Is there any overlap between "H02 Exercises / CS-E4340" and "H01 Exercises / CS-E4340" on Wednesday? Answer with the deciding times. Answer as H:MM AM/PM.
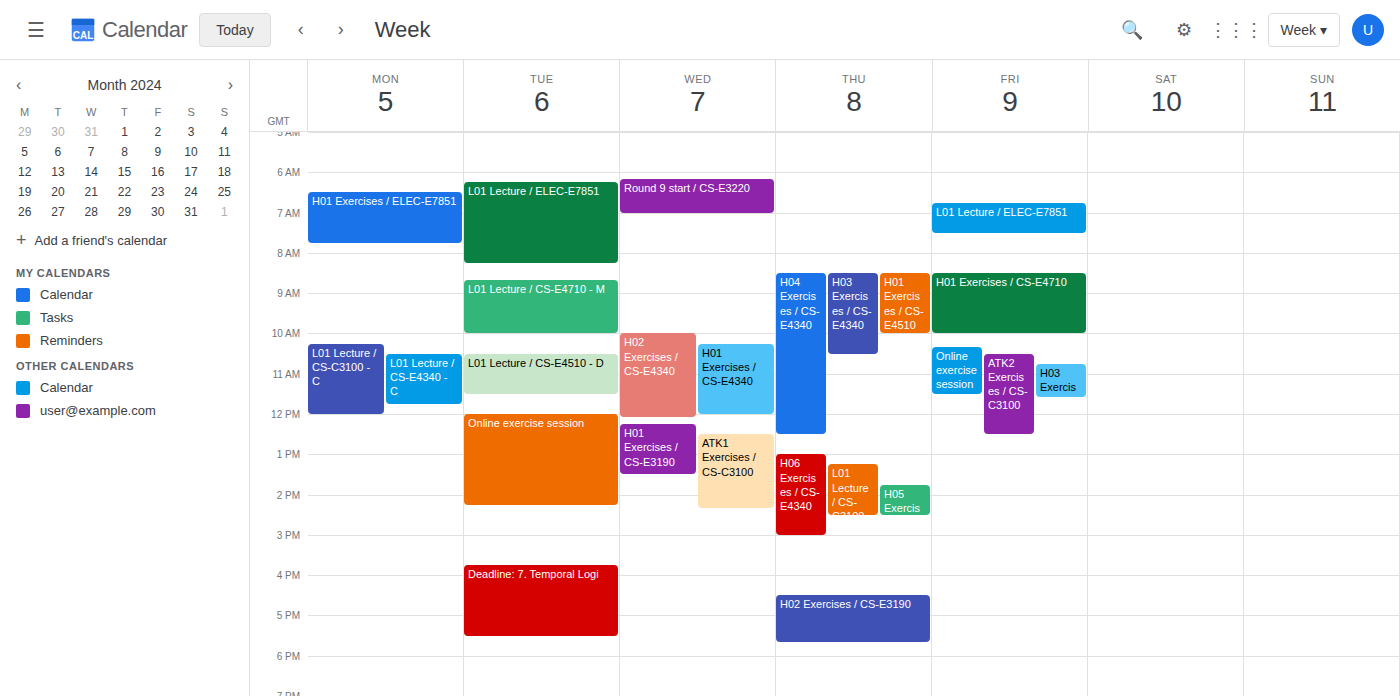
"H01 Exercises / CS-E4340" runs 10:15 AM to 12:00 PM, inside "H02 Exercises / CS-E4340" -- they overlap.